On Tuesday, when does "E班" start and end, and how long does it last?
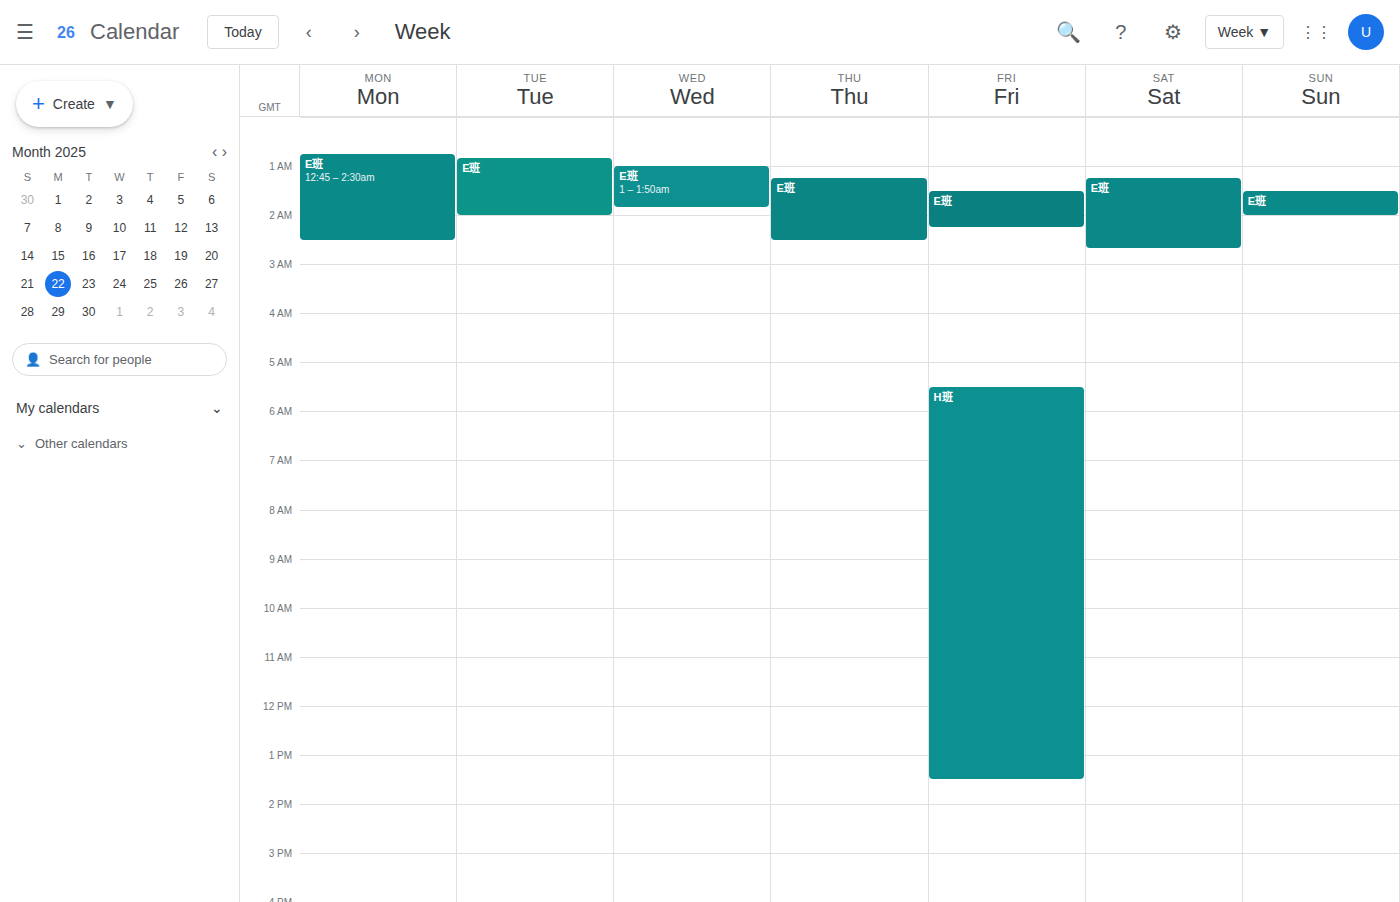
12:50 AM to 2:00 AM, 1 hour 10 minutes